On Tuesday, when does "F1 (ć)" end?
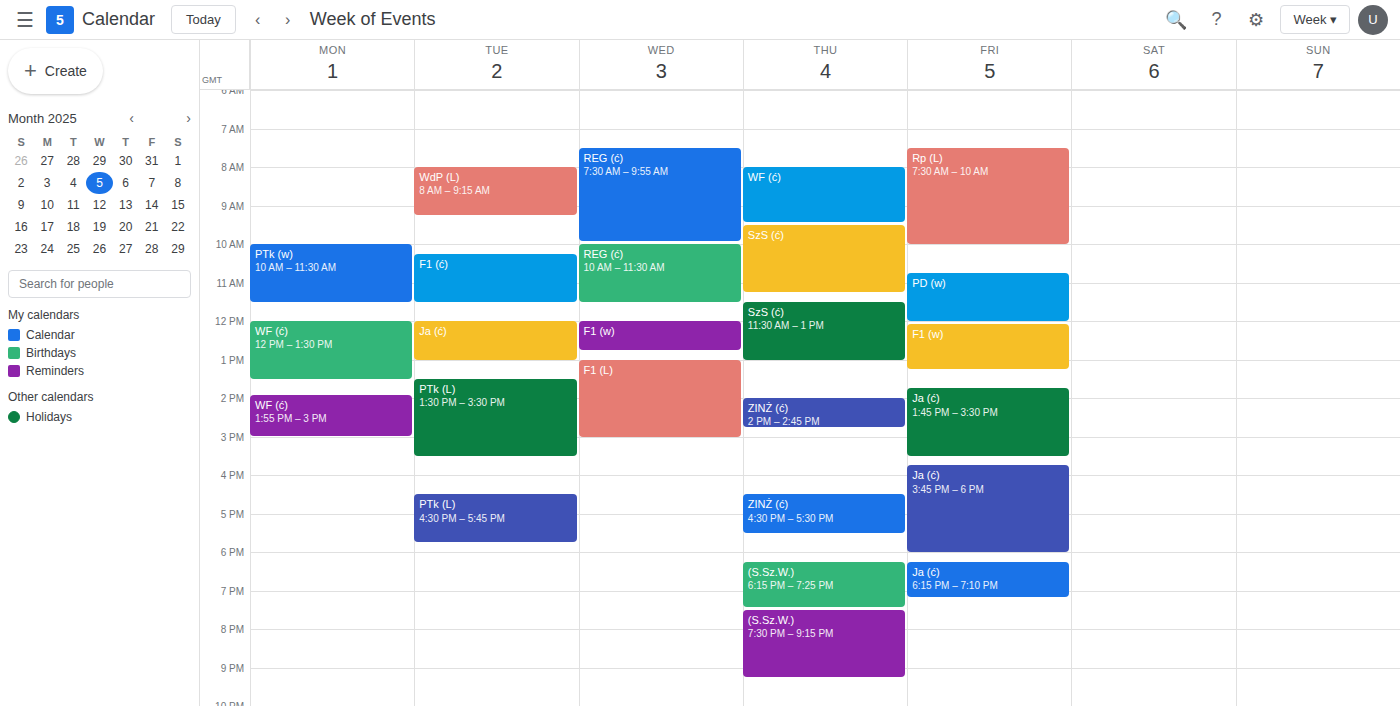
11:30 AM